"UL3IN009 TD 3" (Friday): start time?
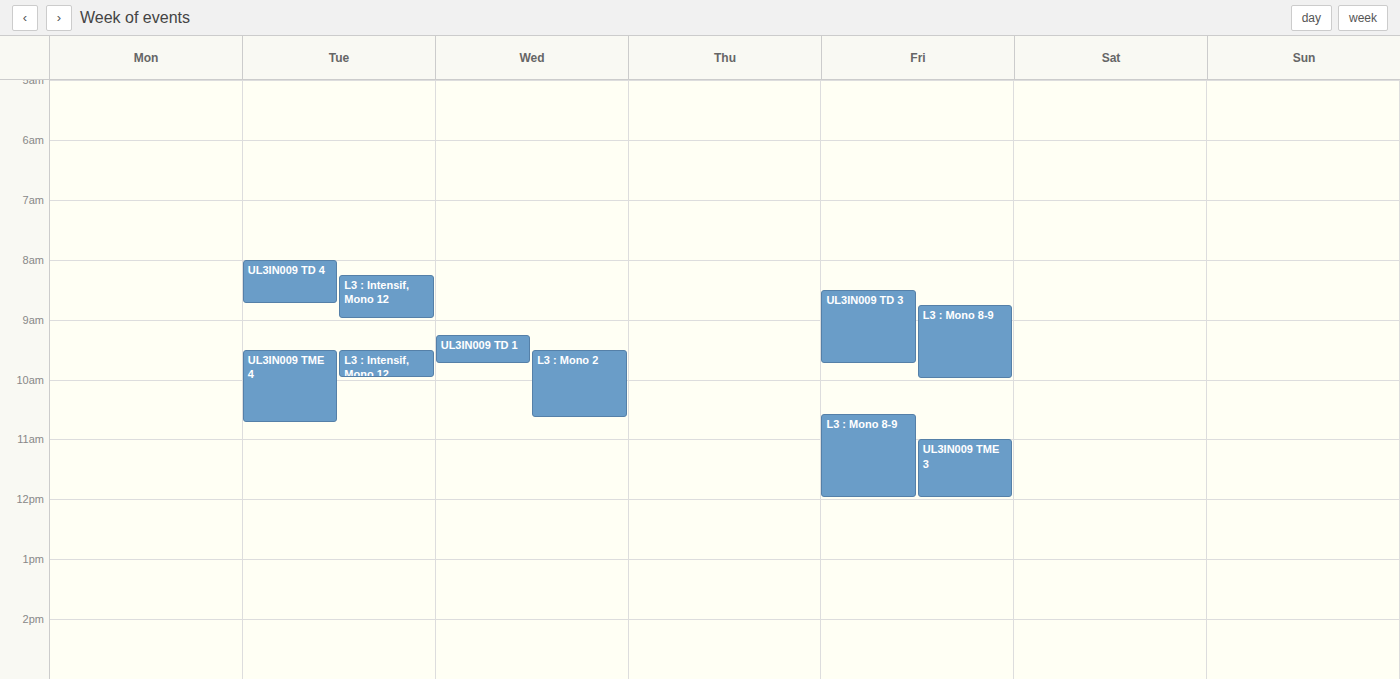
8:30 AM